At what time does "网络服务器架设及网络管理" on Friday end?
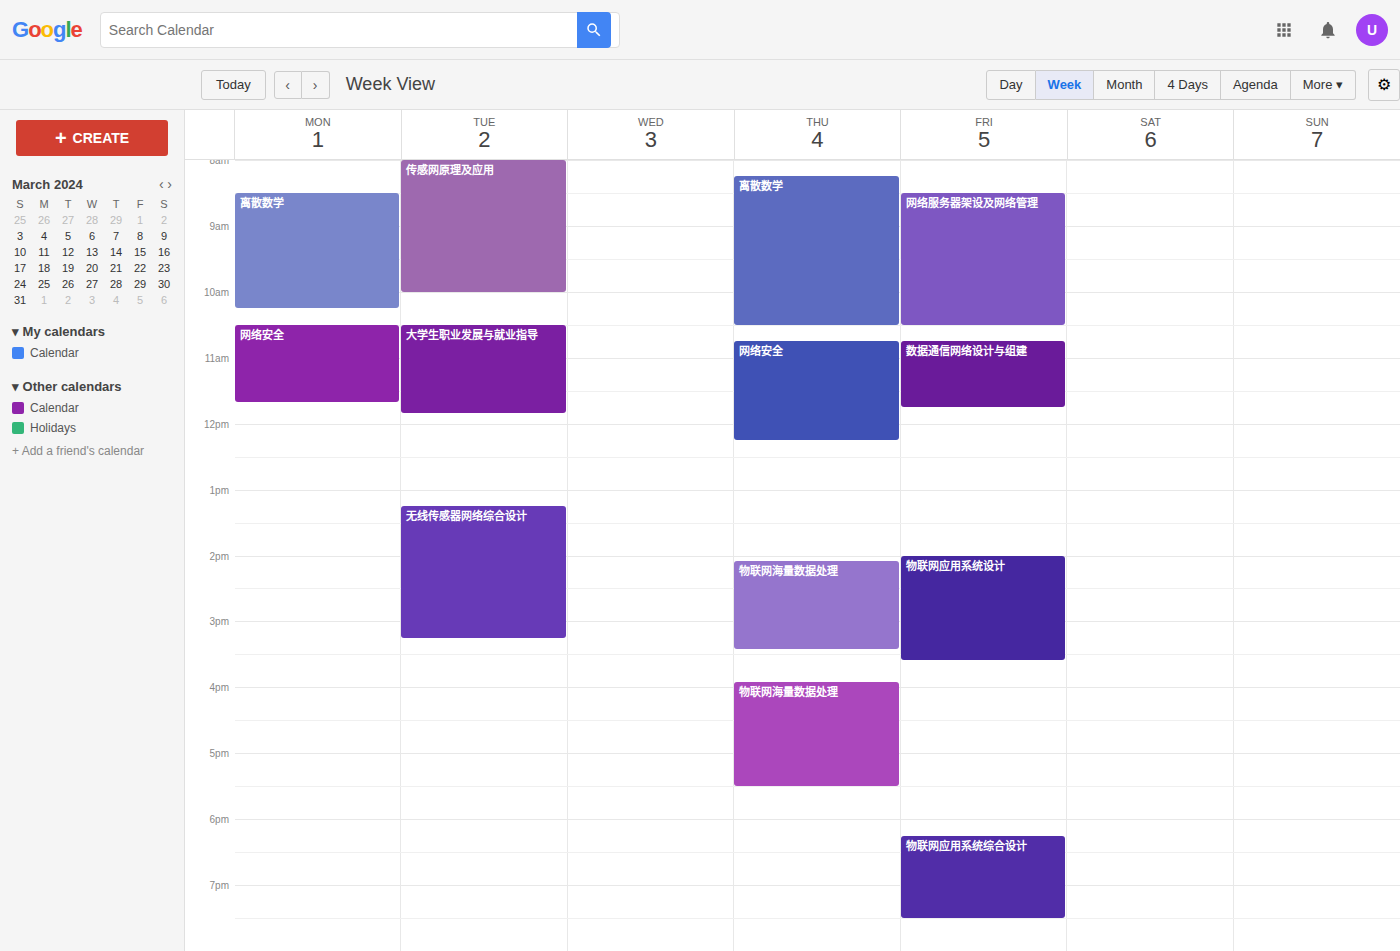
10:30 AM